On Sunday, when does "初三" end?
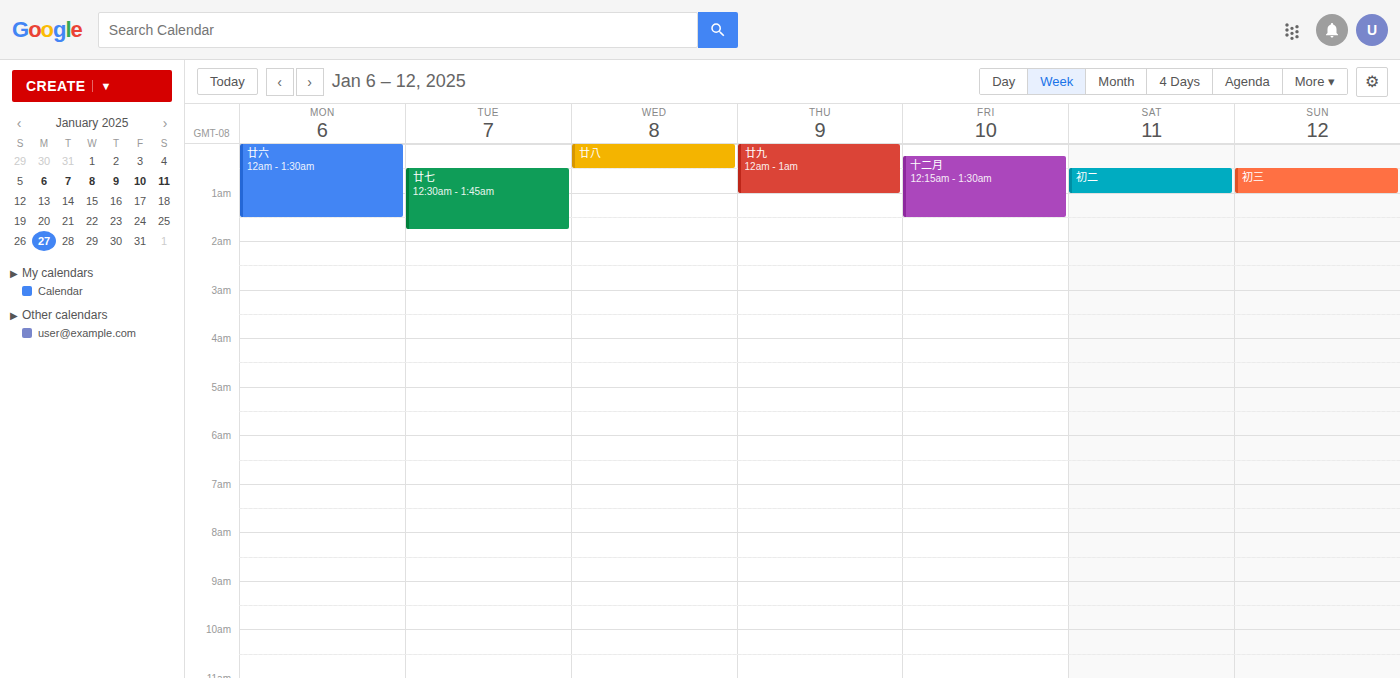
1:00 AM